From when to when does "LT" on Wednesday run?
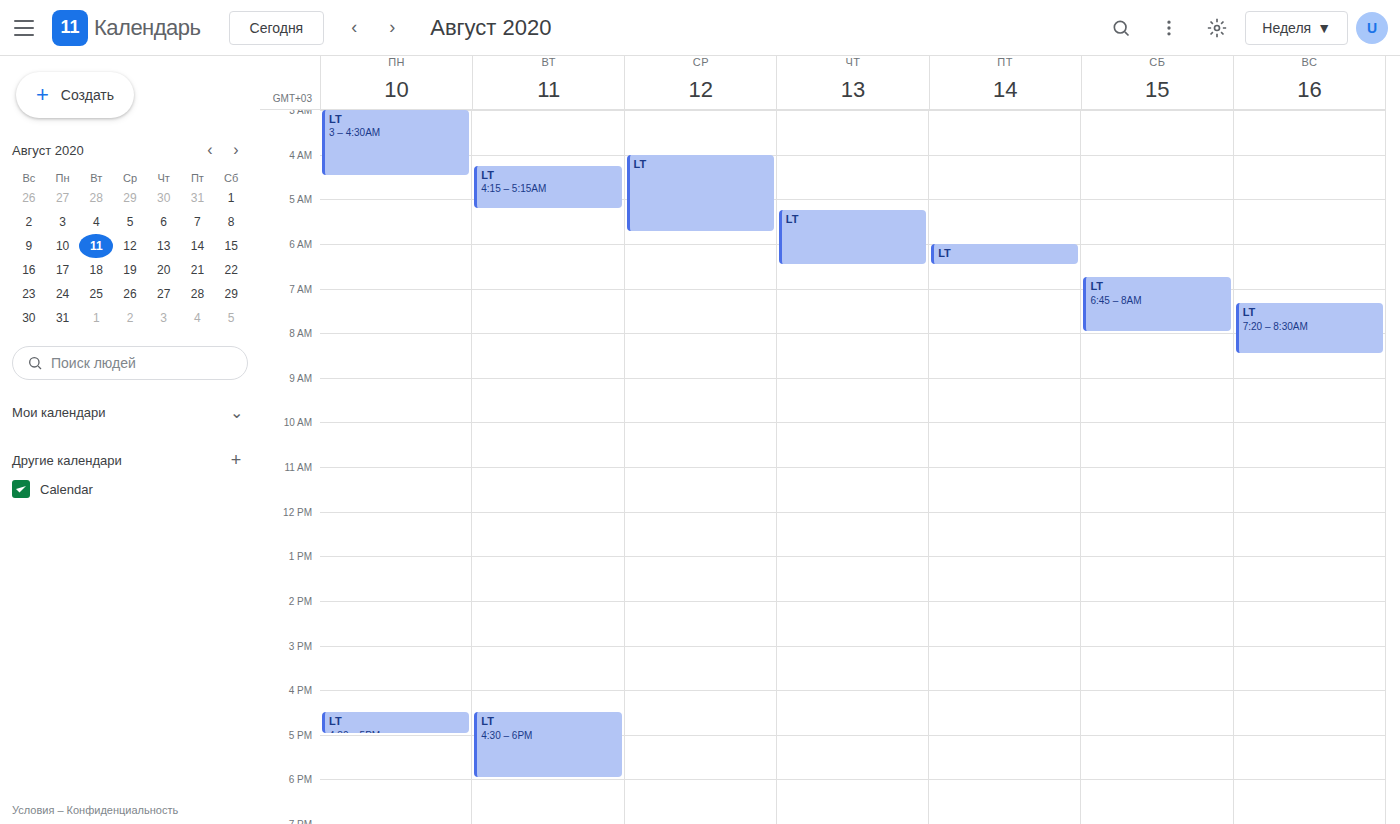
4:00 AM to 5:45 AM